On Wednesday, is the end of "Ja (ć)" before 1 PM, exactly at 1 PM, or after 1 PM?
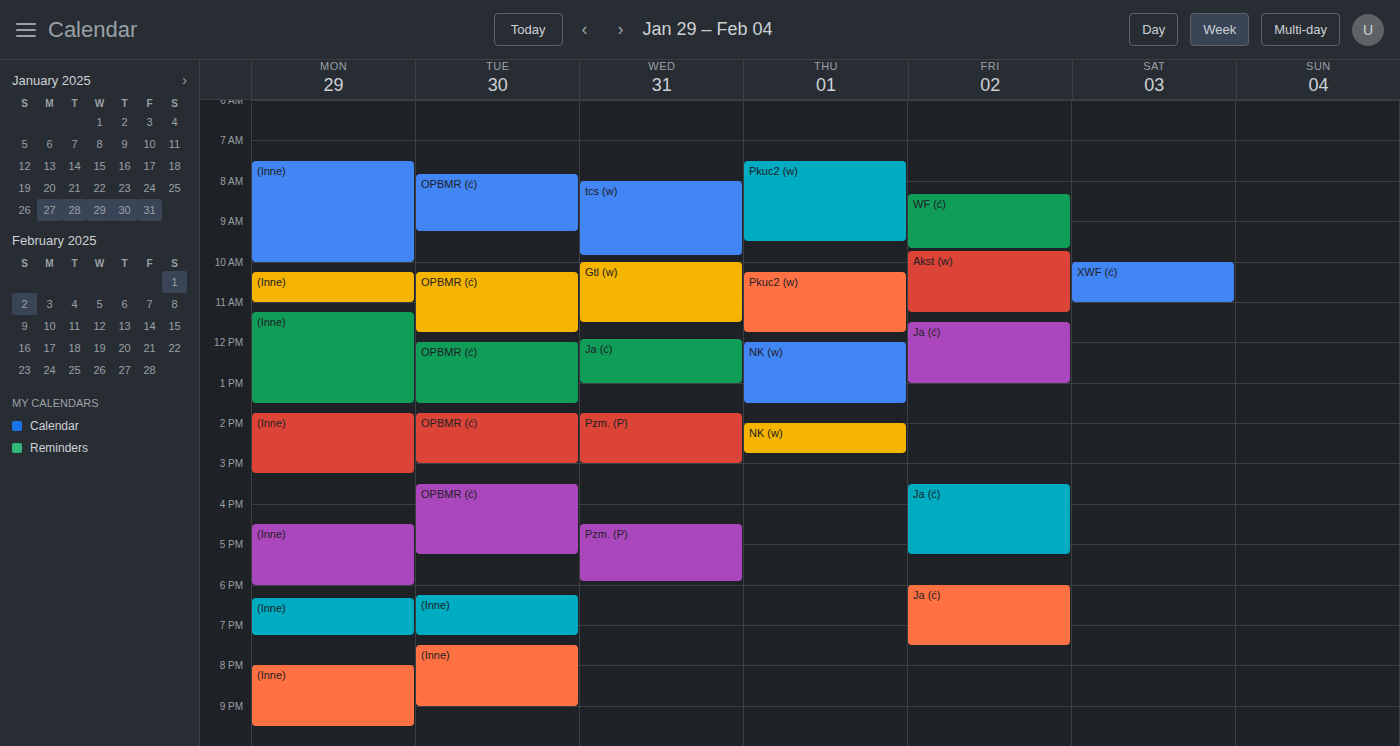
1:00 PM -- exactly at 1 PM, on the 1 PM line.